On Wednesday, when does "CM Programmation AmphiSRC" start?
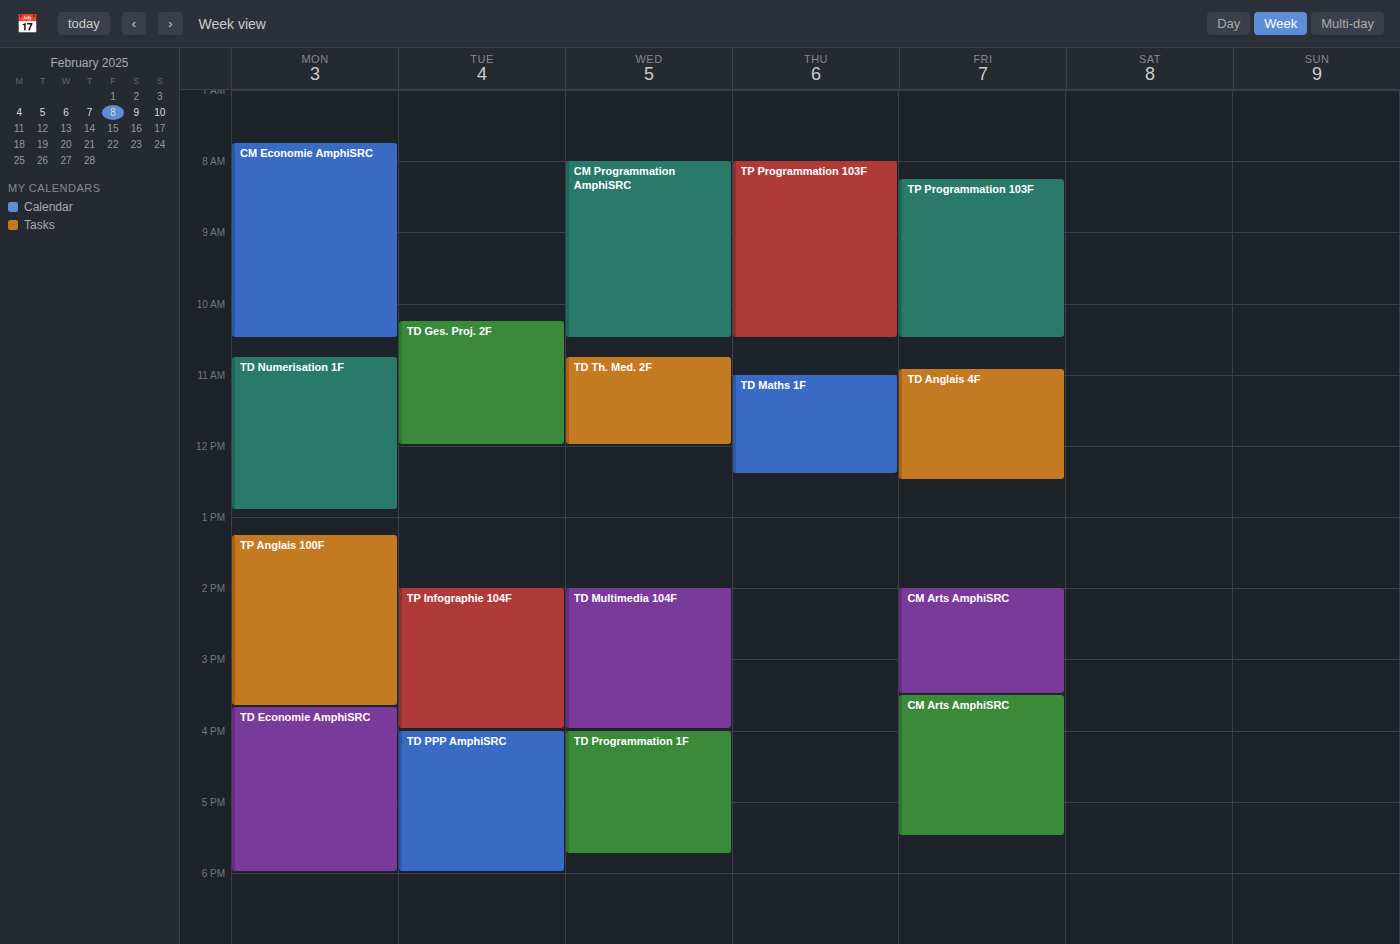
08:00